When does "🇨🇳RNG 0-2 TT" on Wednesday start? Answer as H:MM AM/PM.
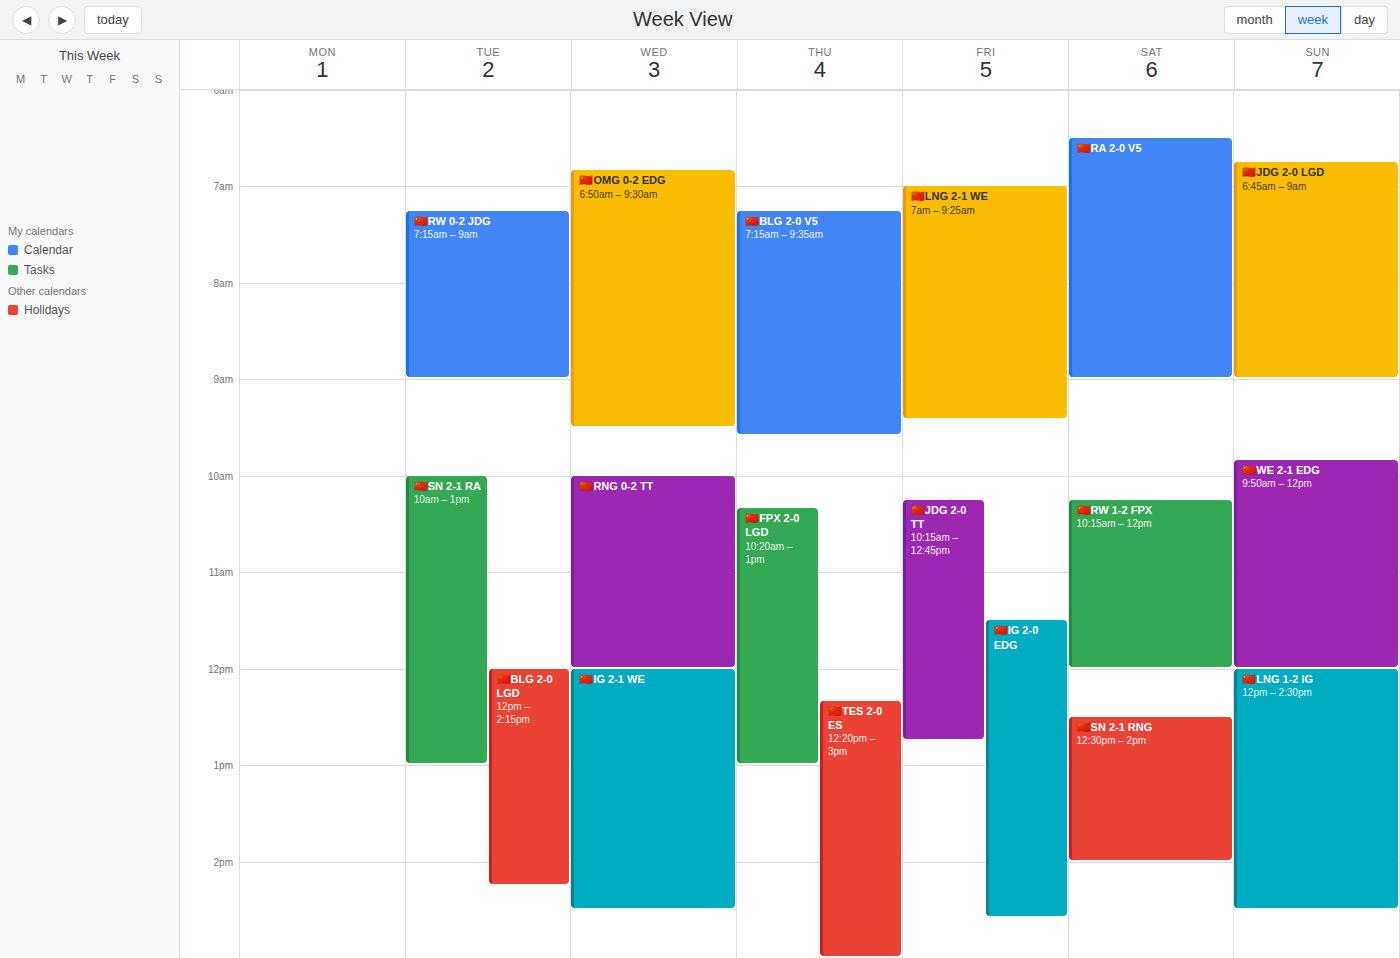
10:00 AM